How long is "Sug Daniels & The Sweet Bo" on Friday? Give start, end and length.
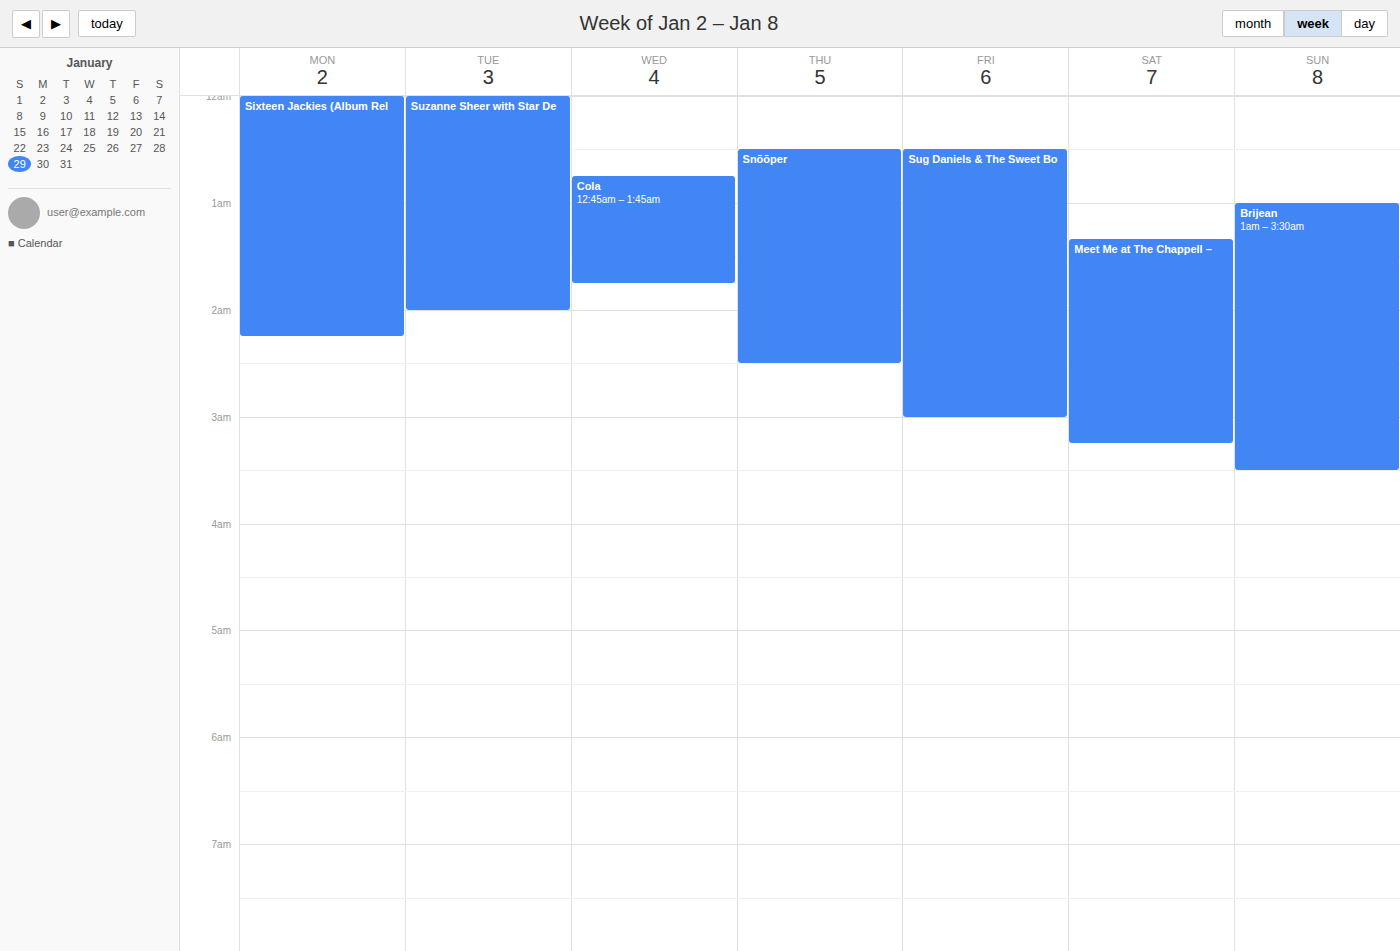
12:30 AM to 3:00 AM, 2 hours 30 minutes